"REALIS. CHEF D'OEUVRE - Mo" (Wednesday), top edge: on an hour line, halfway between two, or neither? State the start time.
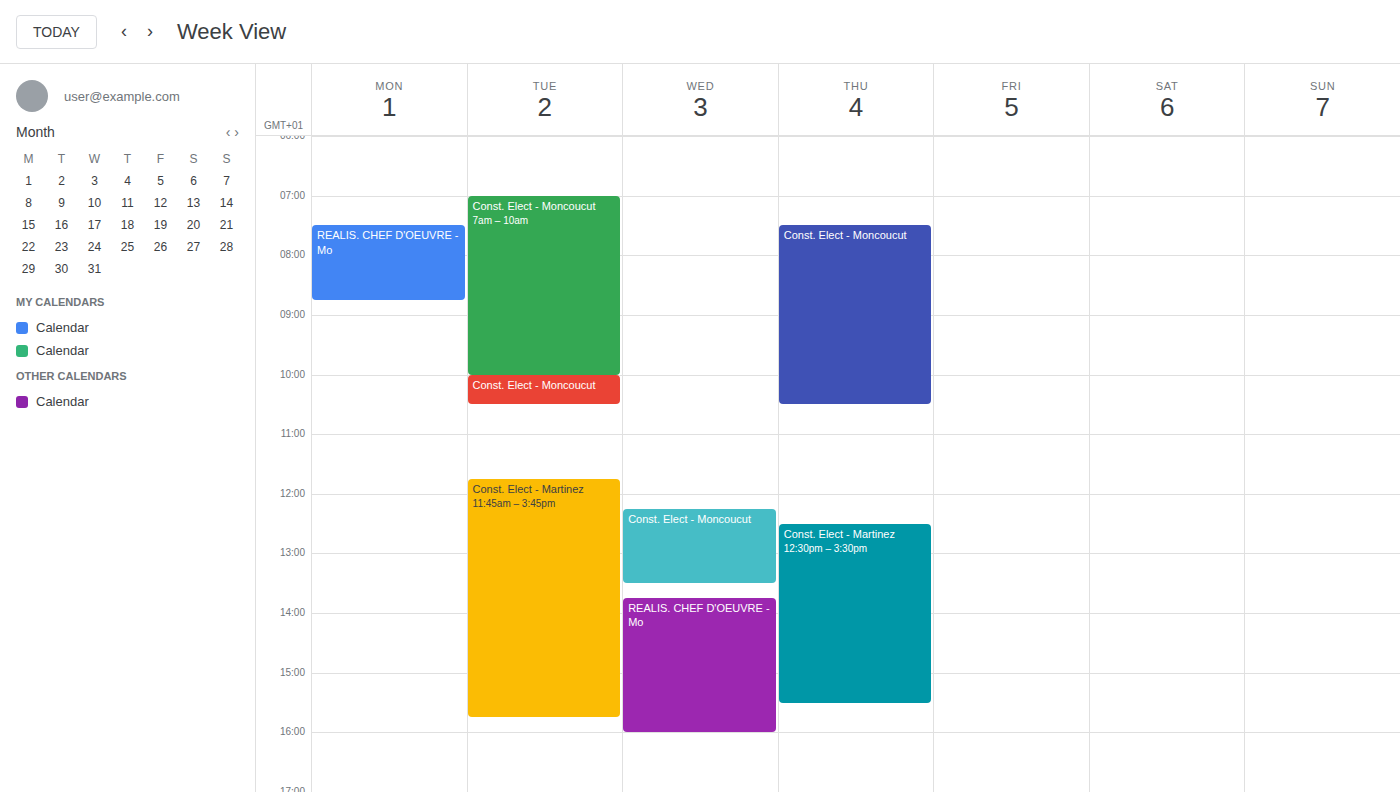
13:45 -- neither: three quarters of the way from the 13:00 line to the 14:00 line.